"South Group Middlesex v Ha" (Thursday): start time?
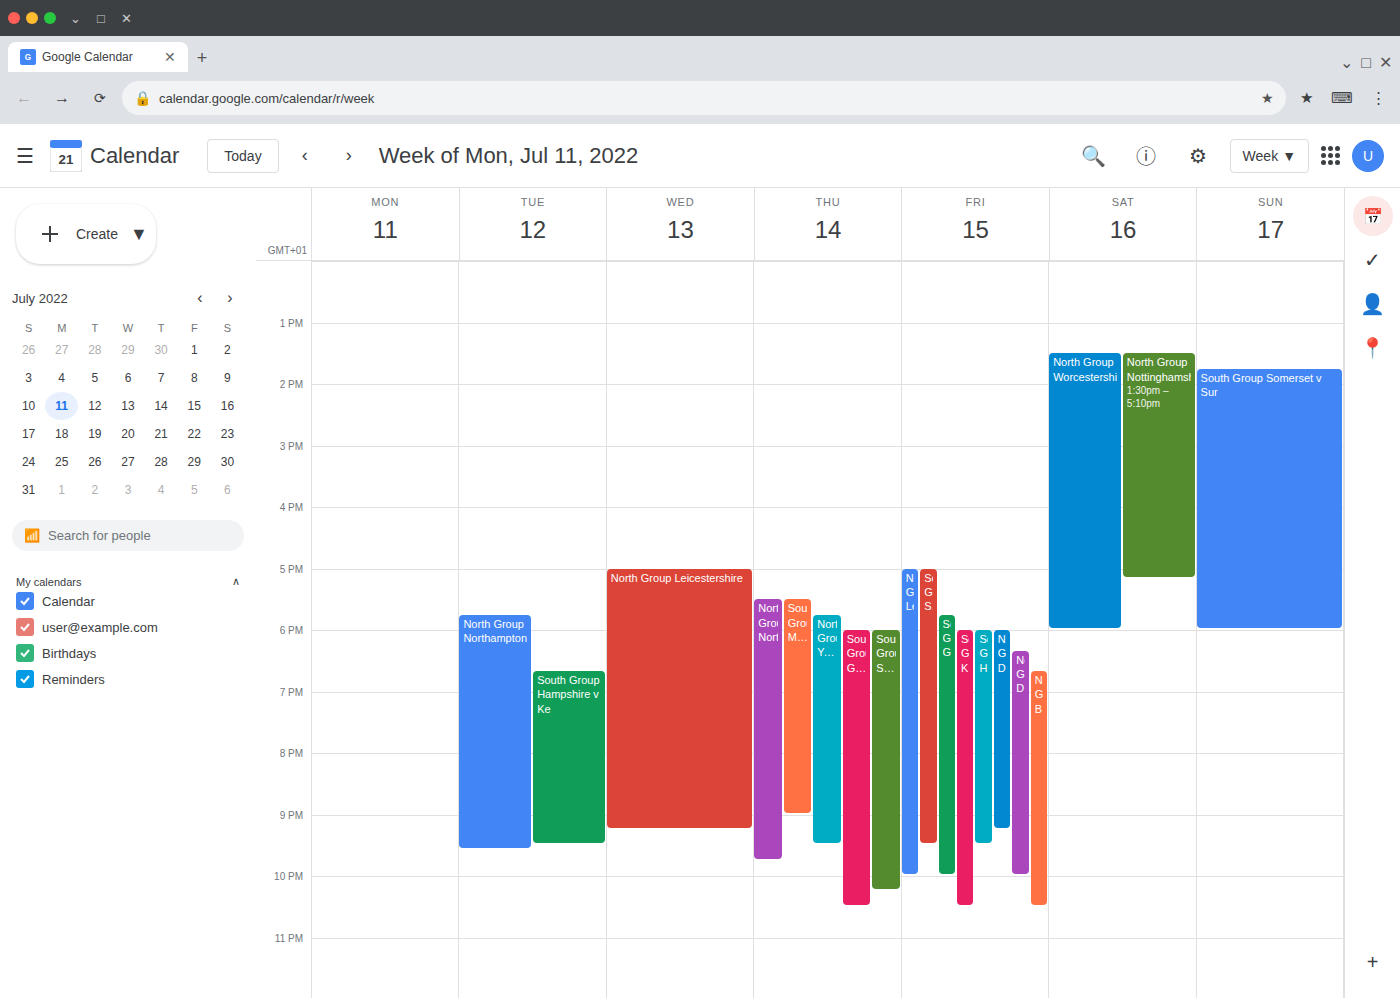
5:30 PM